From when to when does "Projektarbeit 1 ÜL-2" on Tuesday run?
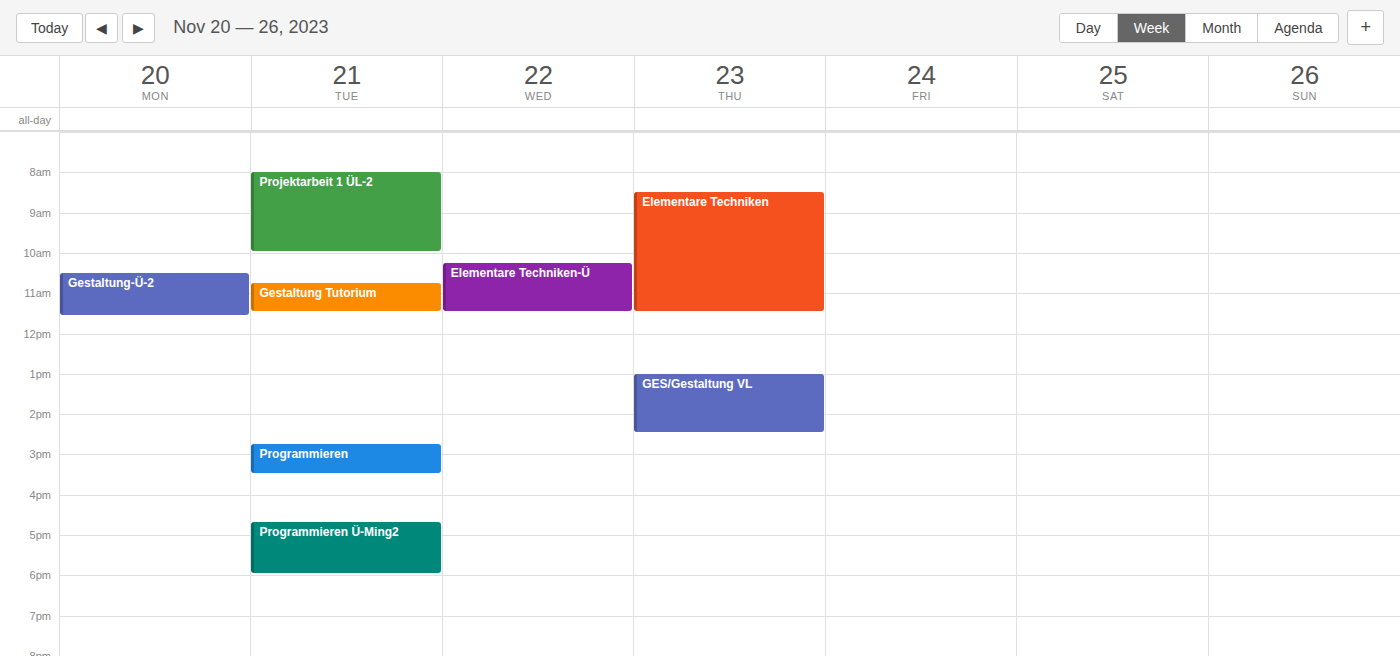
8:00 AM to 10:00 AM